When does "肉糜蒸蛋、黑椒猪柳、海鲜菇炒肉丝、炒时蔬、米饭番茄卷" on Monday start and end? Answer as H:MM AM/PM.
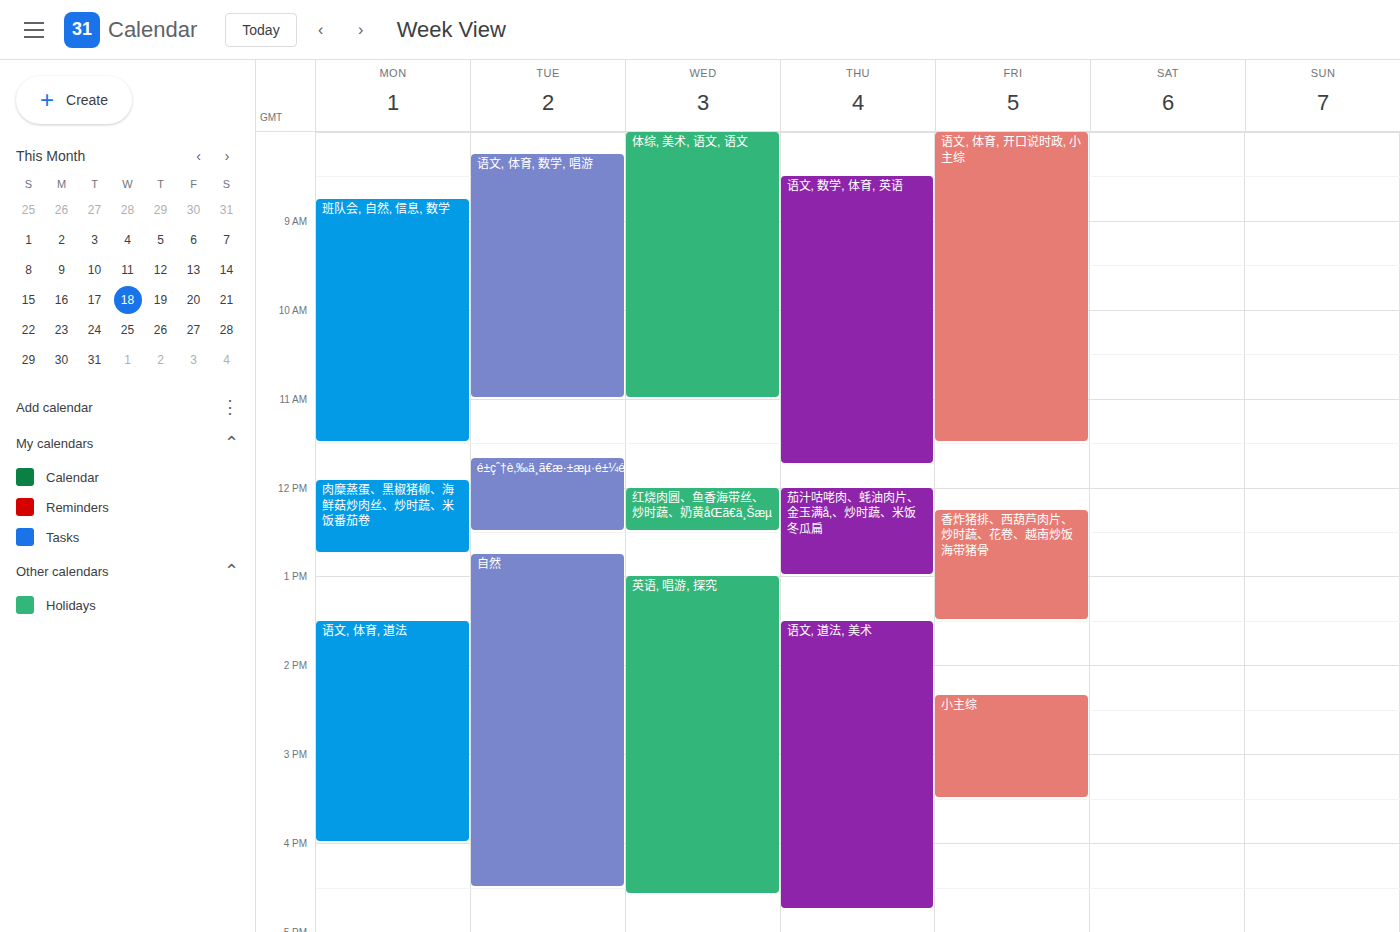
11:55 AM to 12:45 PM